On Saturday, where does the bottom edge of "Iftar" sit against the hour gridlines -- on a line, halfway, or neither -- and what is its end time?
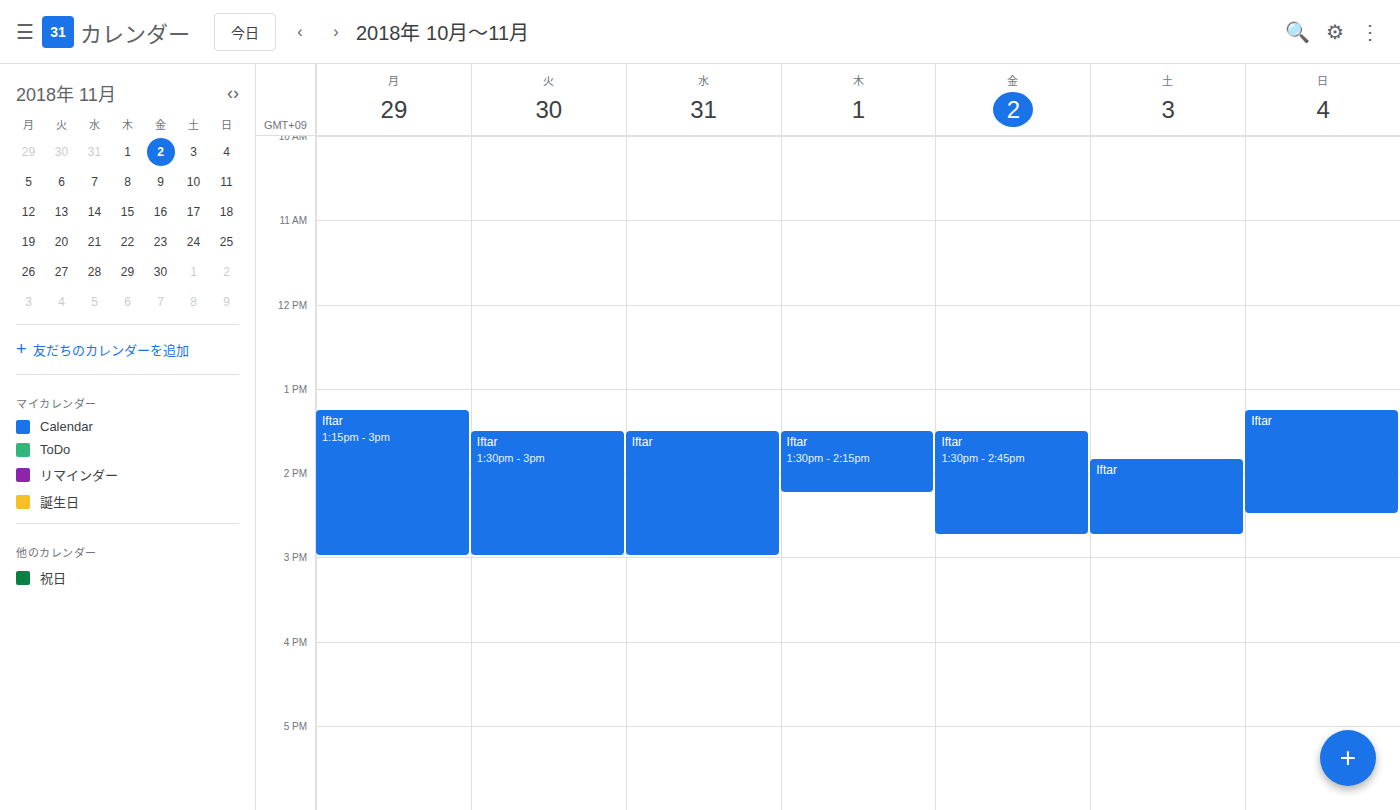
2:45 PM -- neither: three quarters of the way from the 2 PM line to the 3 PM line.